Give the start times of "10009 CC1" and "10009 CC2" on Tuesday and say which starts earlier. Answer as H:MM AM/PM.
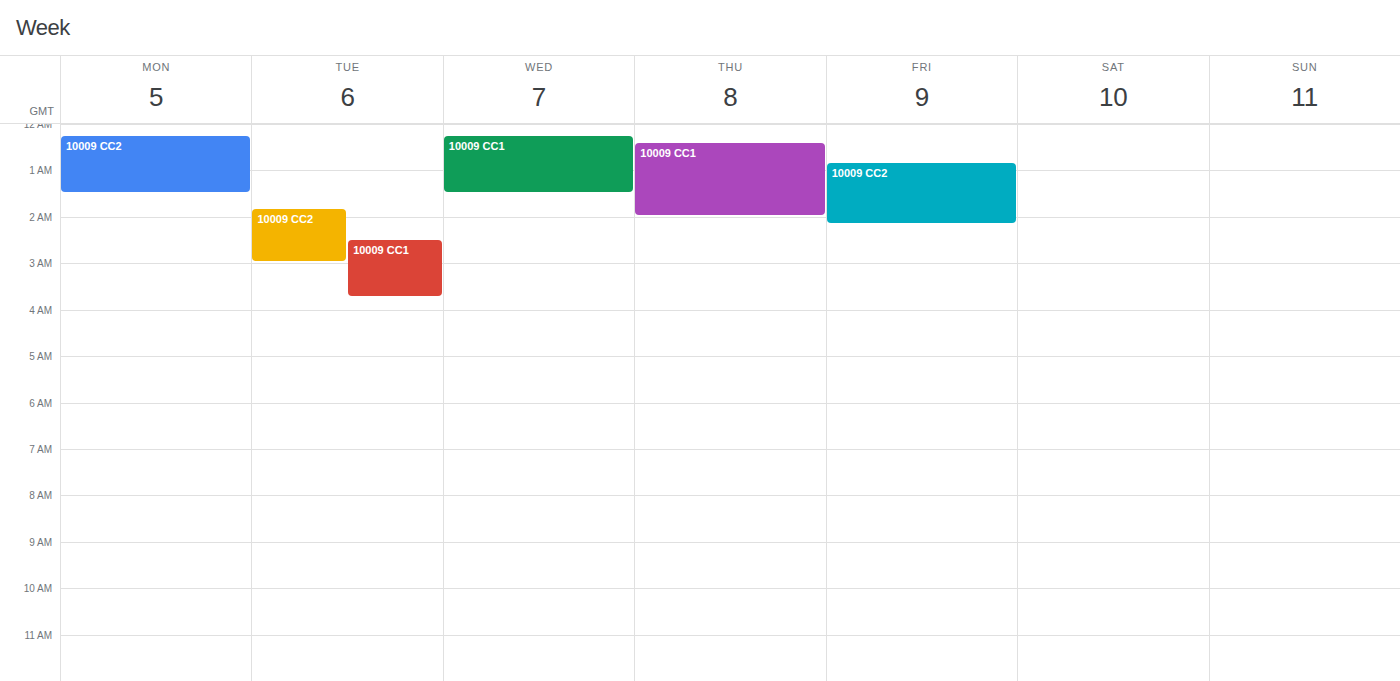
"10009 CC2" 1:50 AM; "10009 CC1" 2:30 AM.